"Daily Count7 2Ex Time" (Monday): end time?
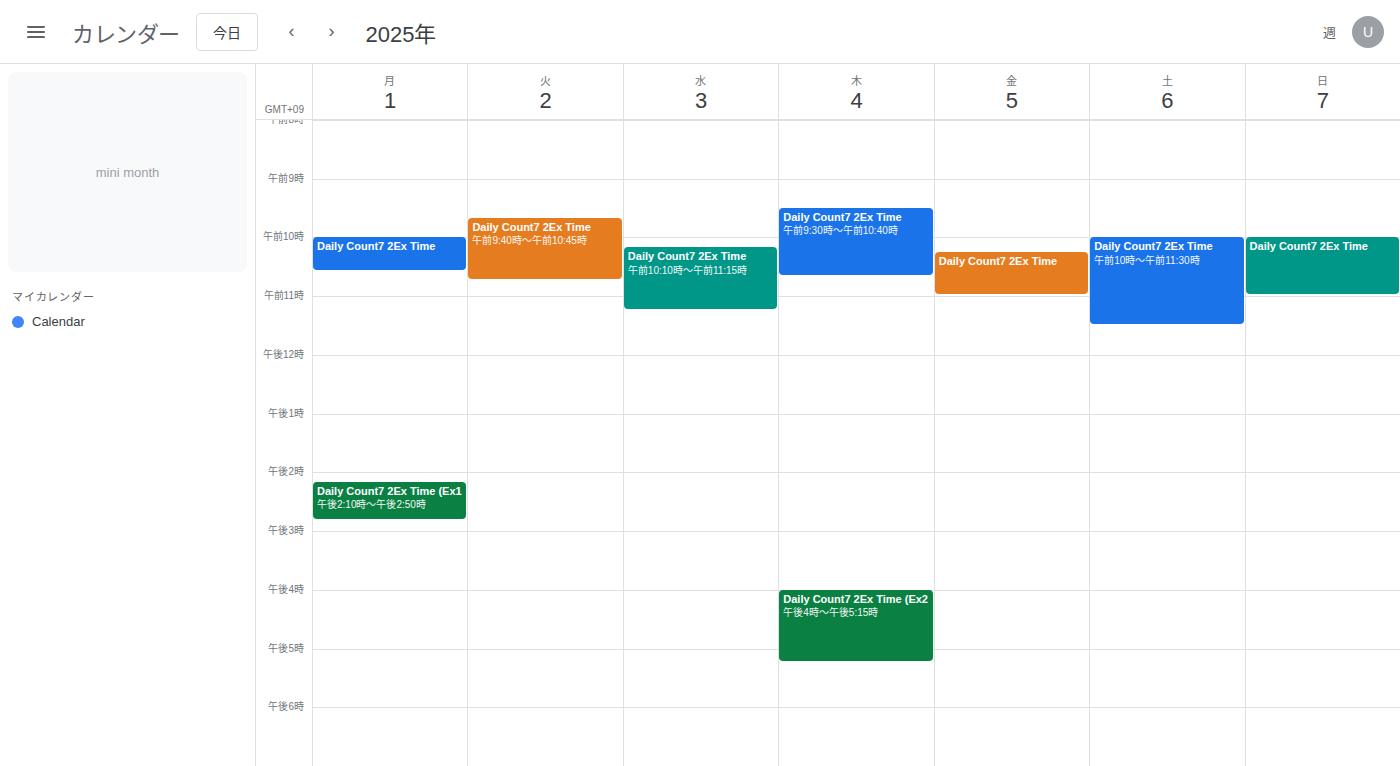
10:35 AM